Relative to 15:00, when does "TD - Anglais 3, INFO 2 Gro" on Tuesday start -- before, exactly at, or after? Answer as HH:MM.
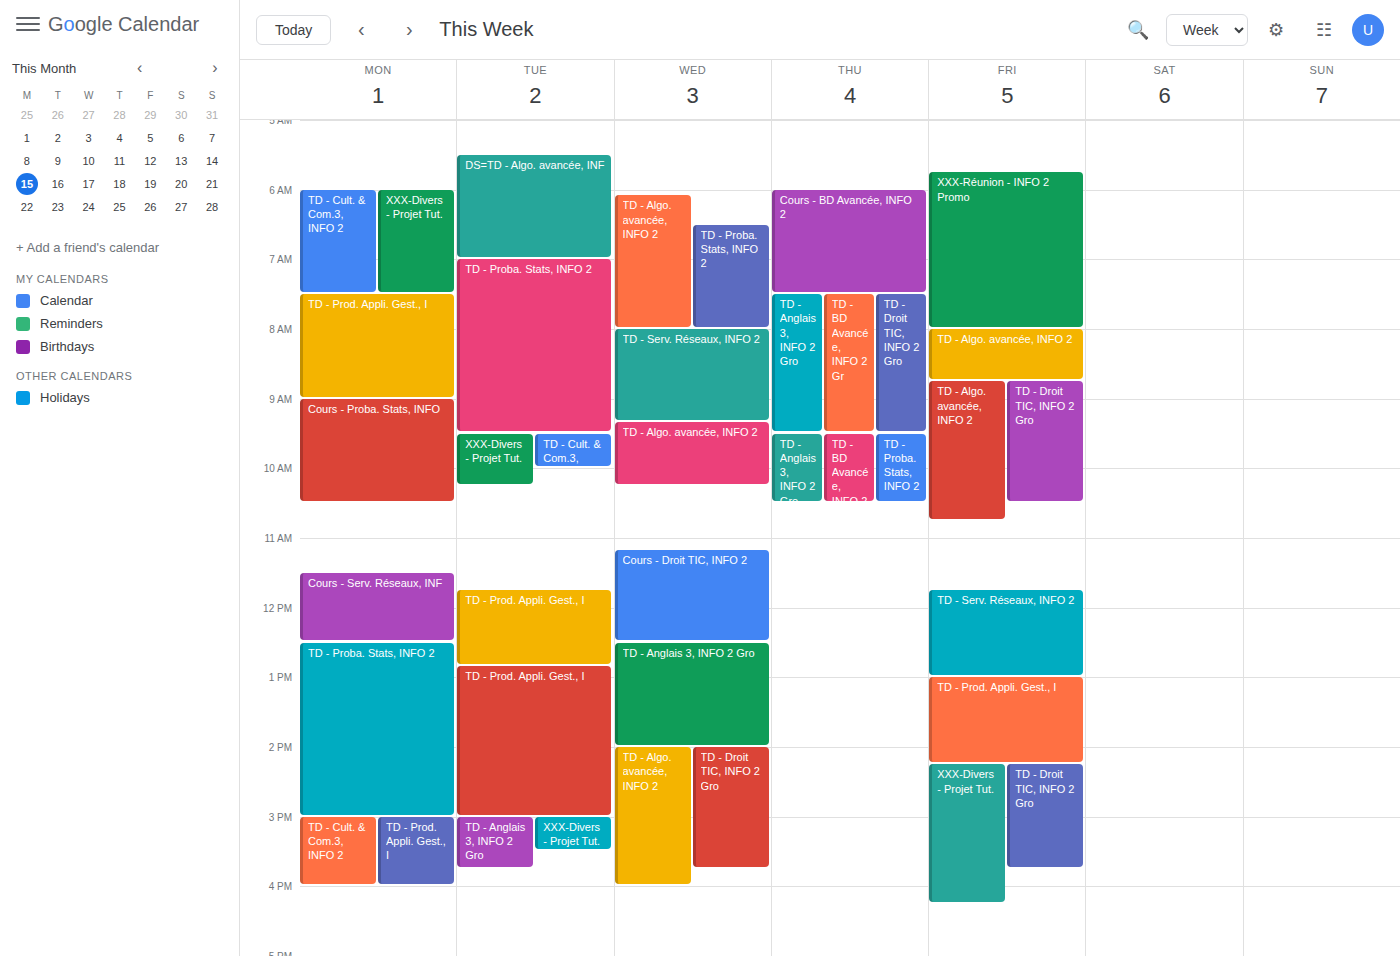
15:00 -- exactly at 15:00, on the 15:00 line.